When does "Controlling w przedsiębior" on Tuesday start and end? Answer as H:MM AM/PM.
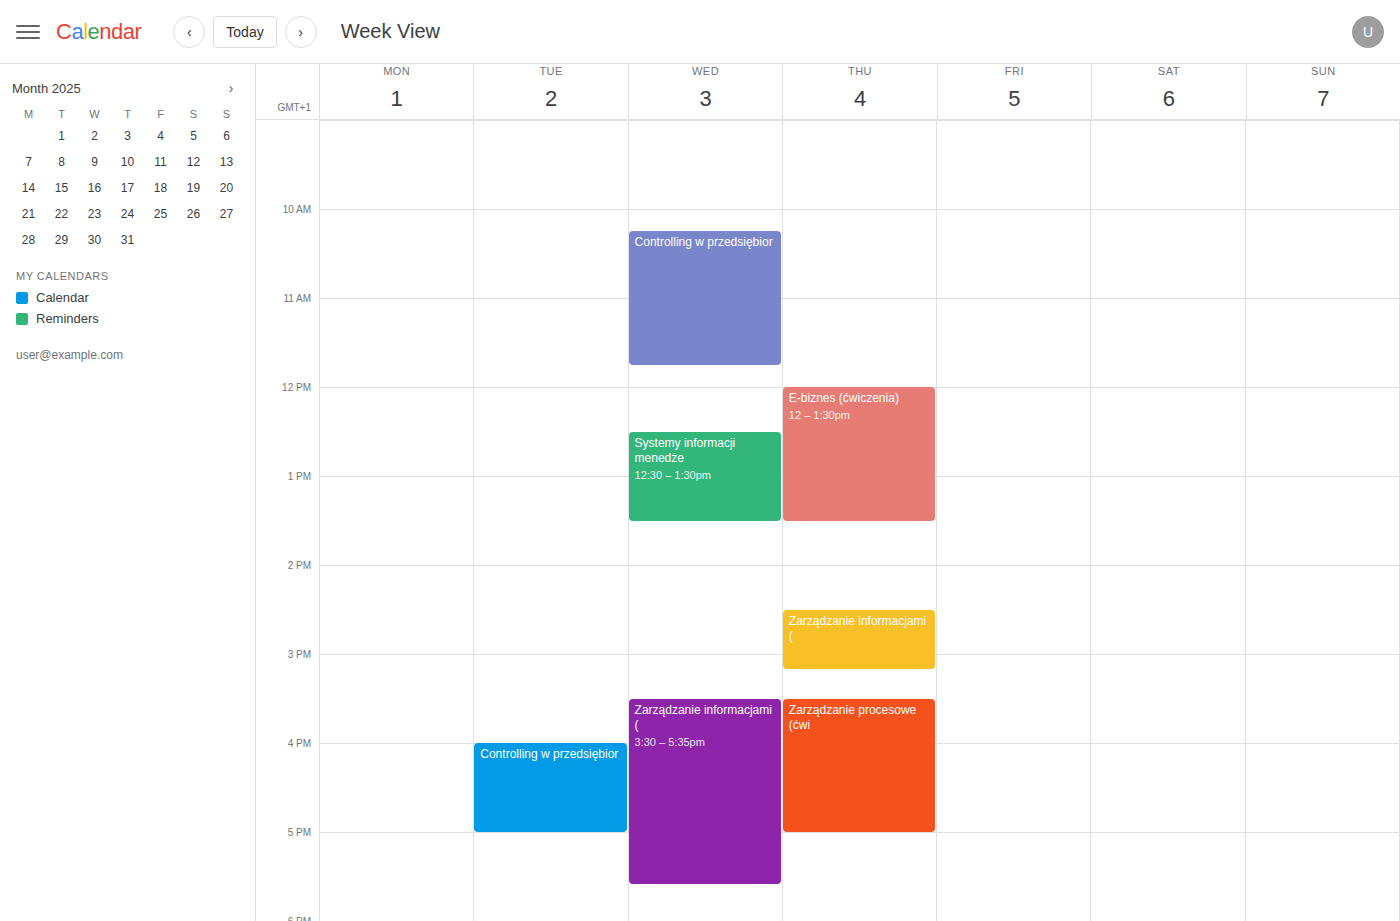
4:00 PM to 5:00 PM